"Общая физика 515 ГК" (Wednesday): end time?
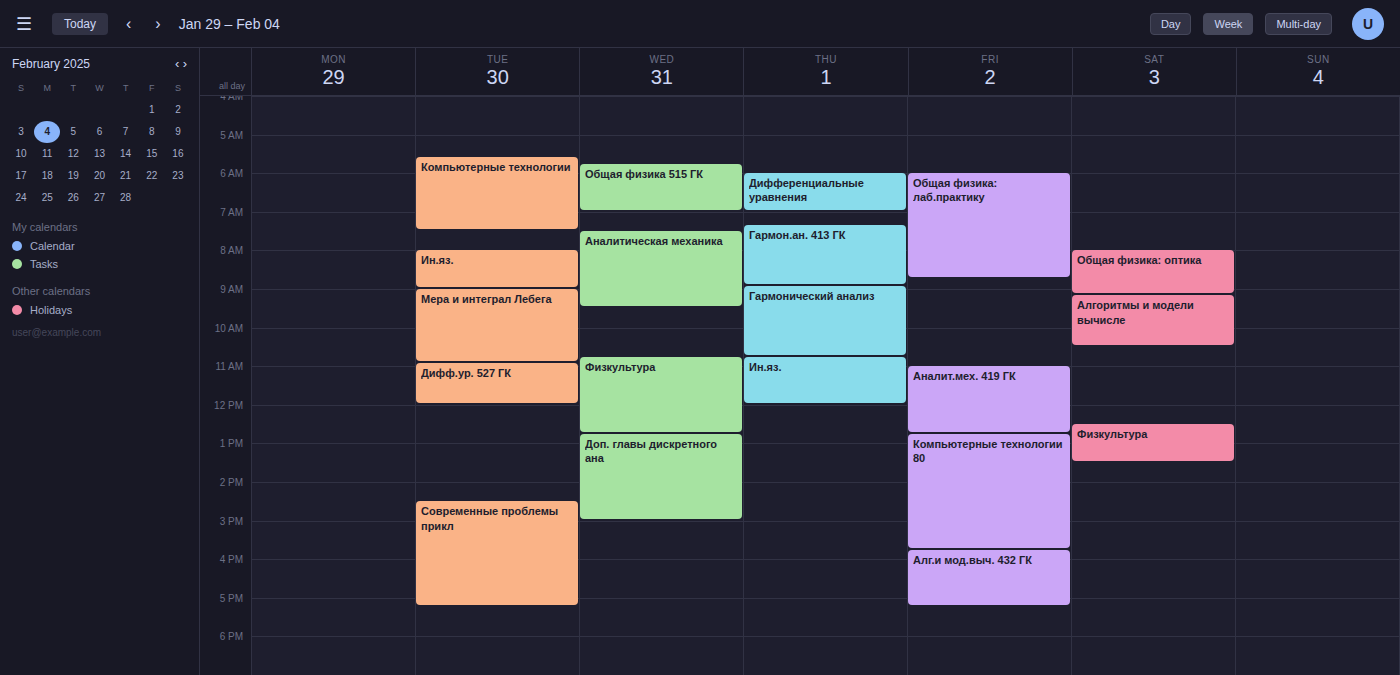
7:00 AM